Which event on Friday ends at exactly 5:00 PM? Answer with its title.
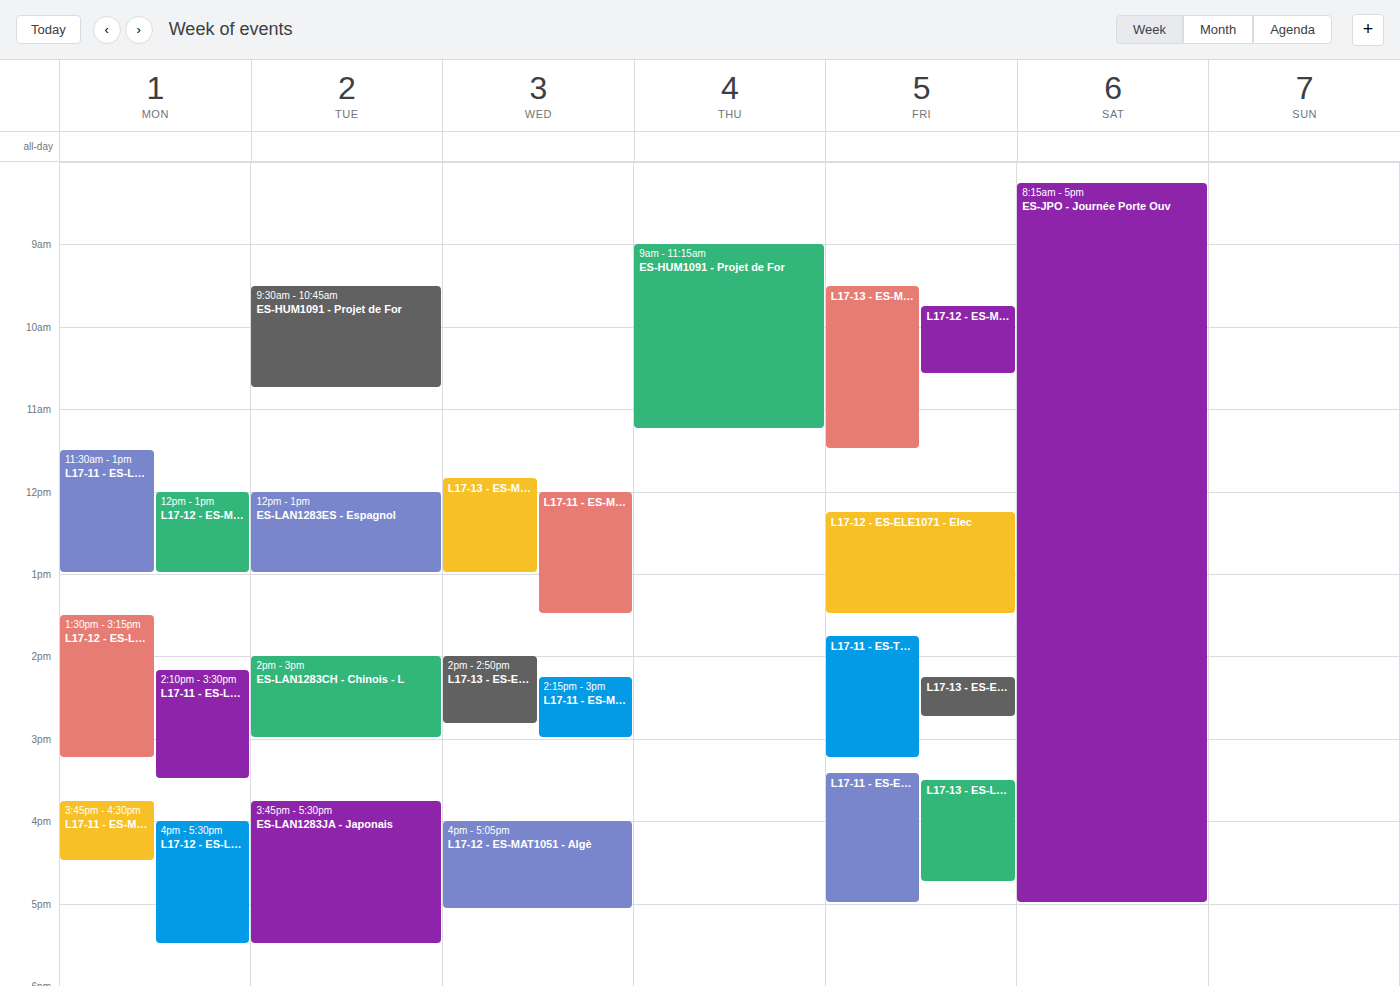
"L17-11 - ES-ELE1071 - Elec"